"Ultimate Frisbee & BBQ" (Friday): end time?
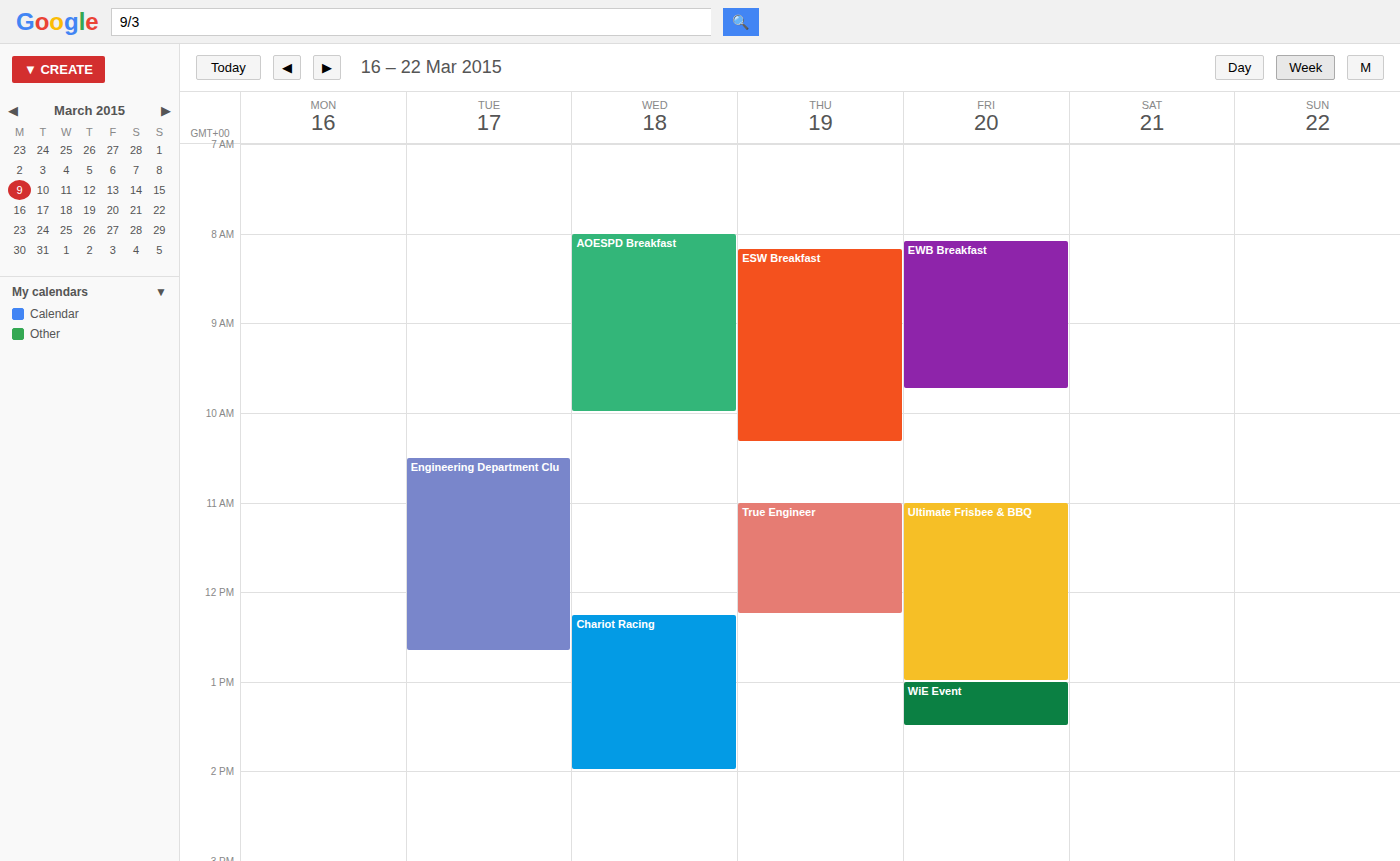
1:00 PM